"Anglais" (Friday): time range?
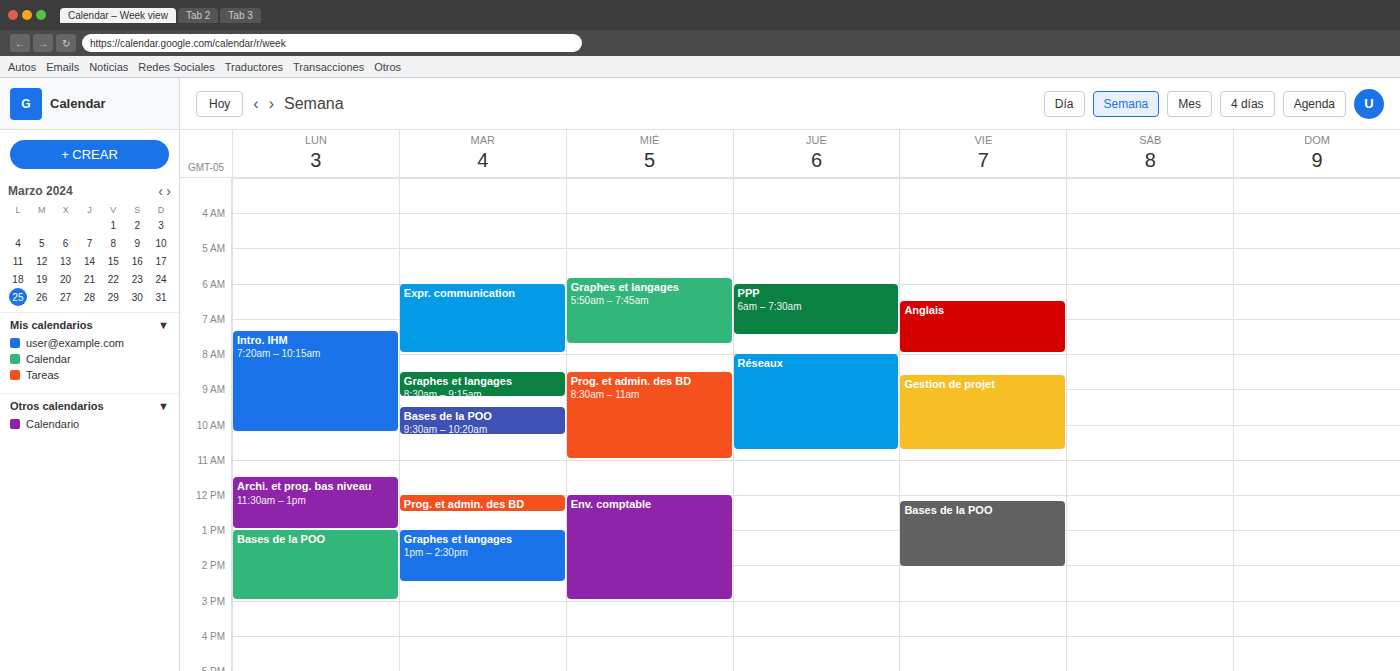
6:30 AM to 8:00 AM